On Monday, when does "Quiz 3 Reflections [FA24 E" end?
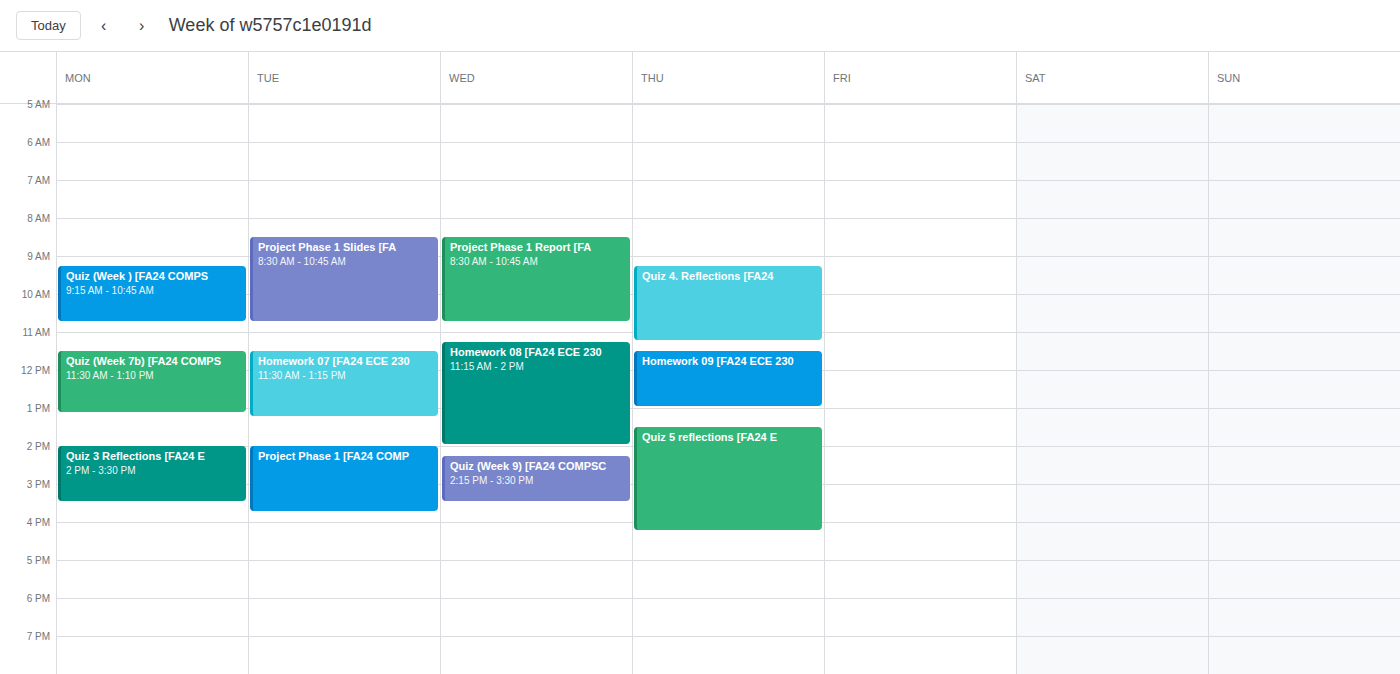
3:30 PM